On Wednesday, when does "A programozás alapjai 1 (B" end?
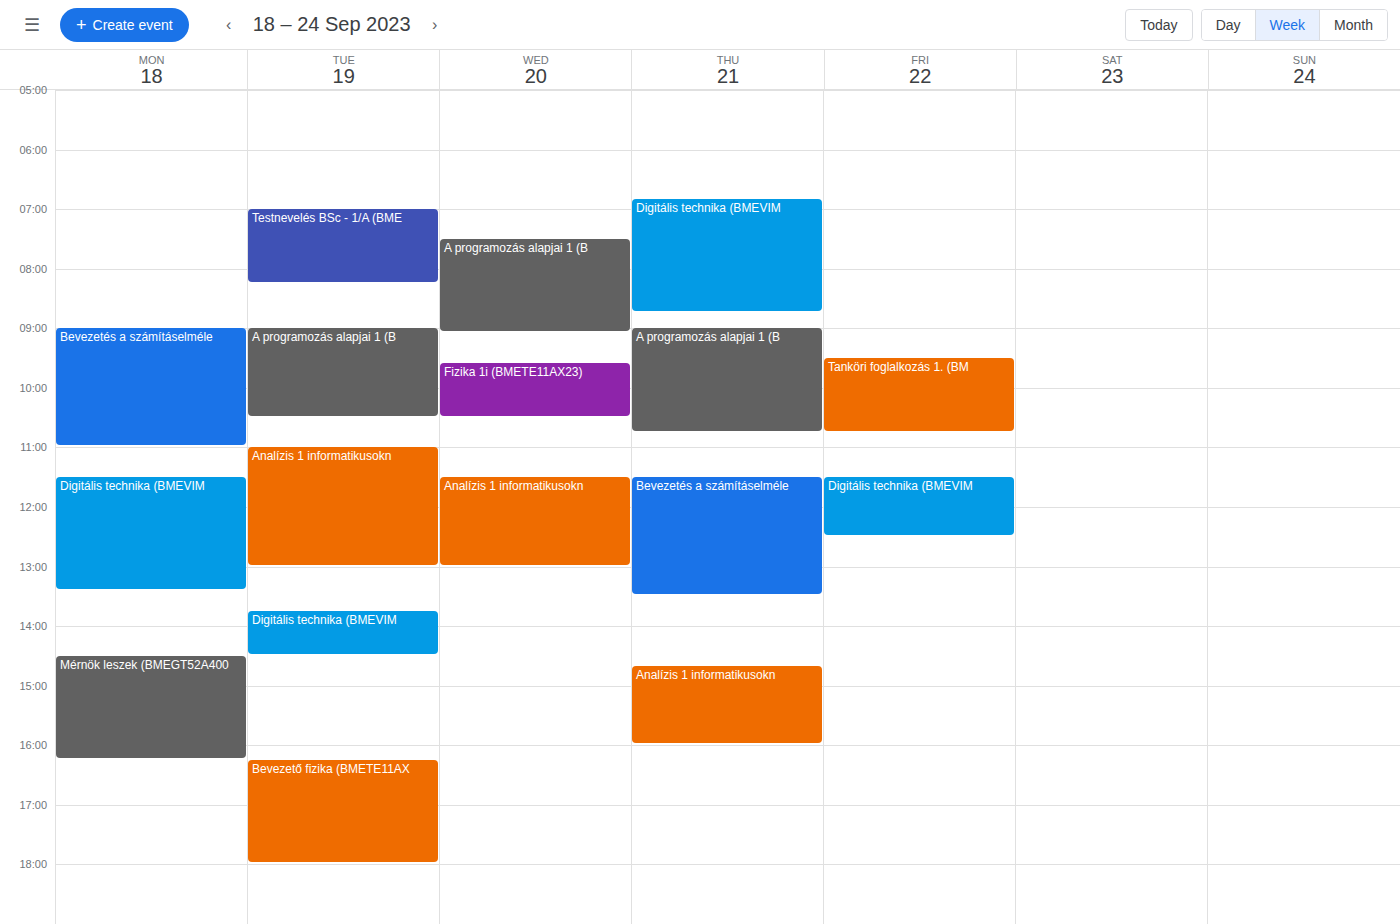
9:05 AM